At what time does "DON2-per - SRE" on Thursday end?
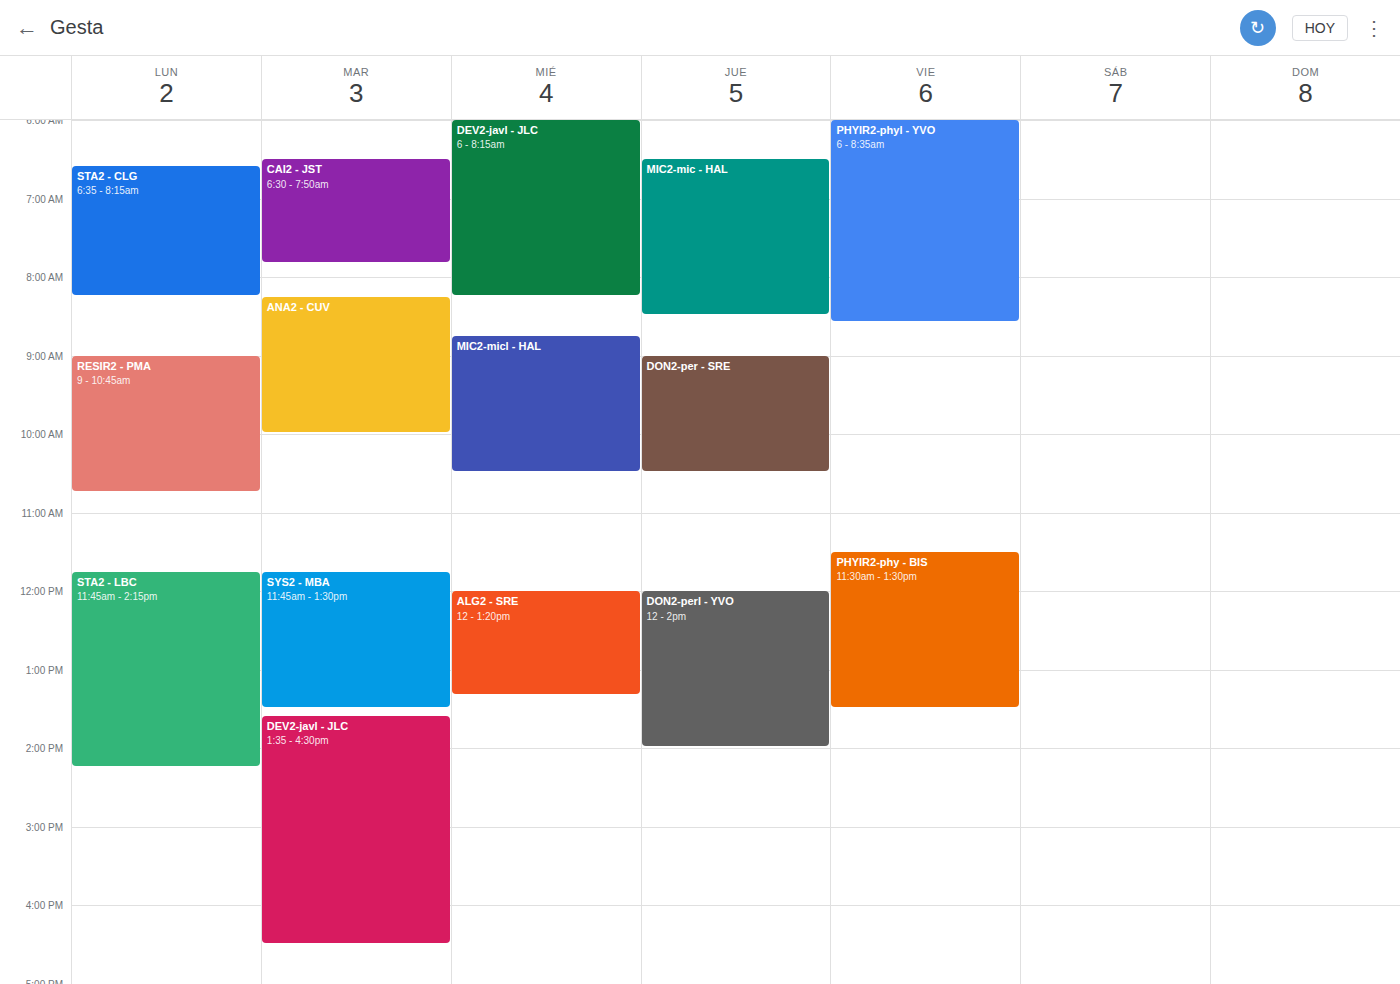
10:30